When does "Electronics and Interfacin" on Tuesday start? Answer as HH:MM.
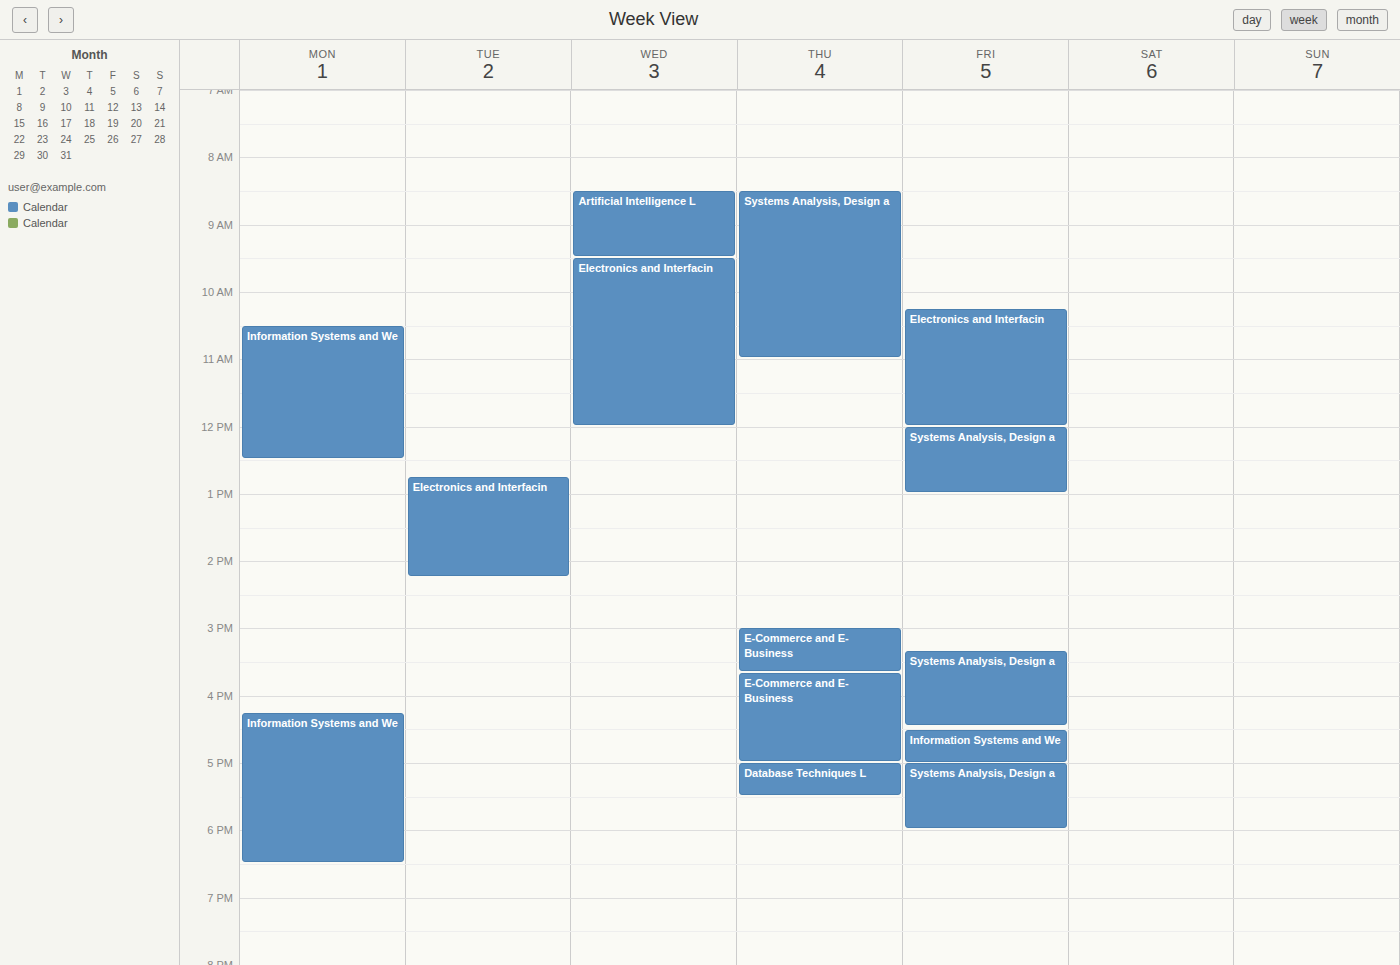
12:45